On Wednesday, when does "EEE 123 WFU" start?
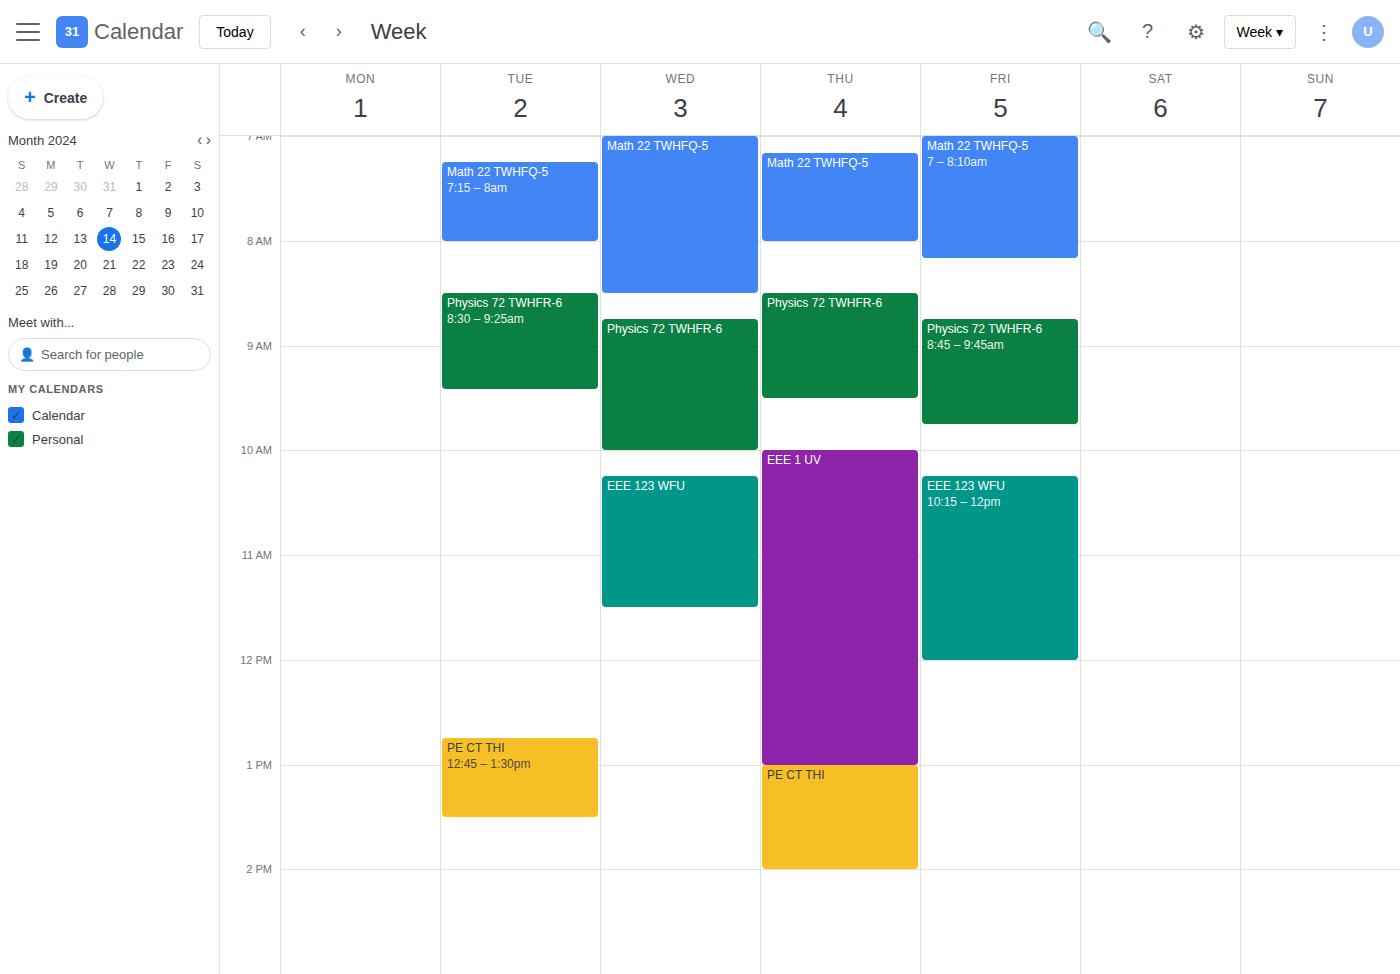
10:15 AM